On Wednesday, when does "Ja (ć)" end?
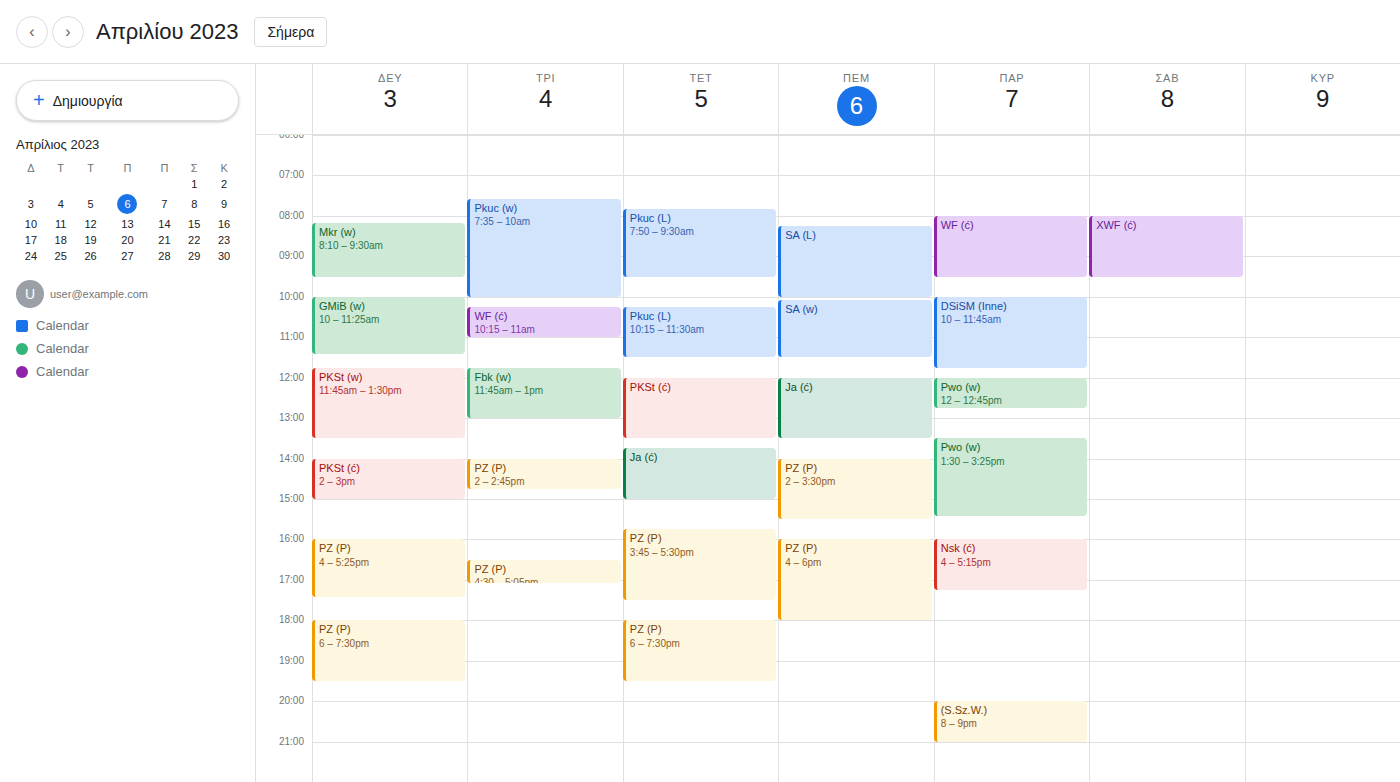
15:00